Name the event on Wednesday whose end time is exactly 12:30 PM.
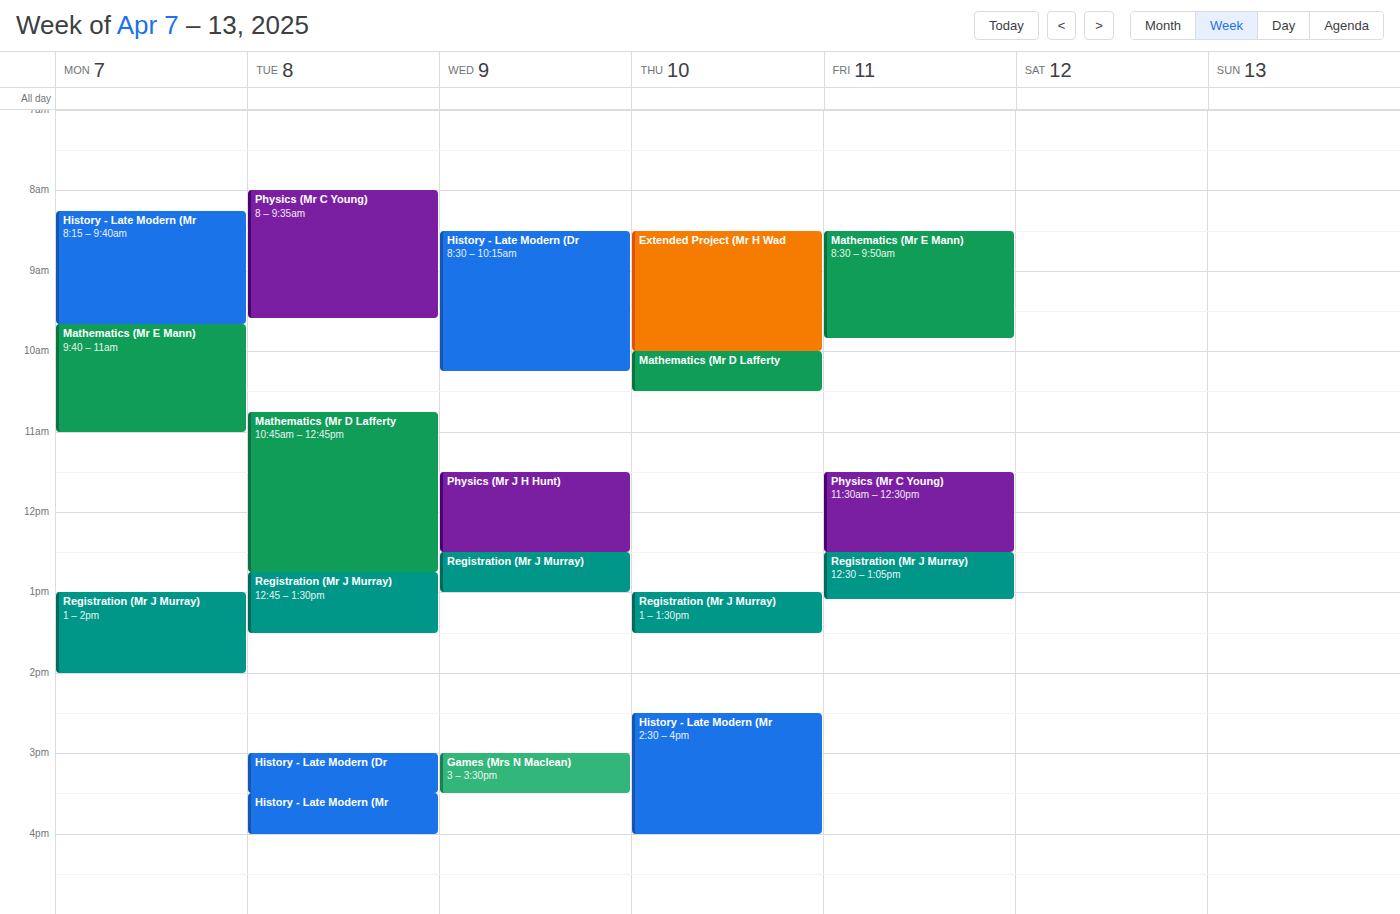
"Physics (Mr J H Hunt)"